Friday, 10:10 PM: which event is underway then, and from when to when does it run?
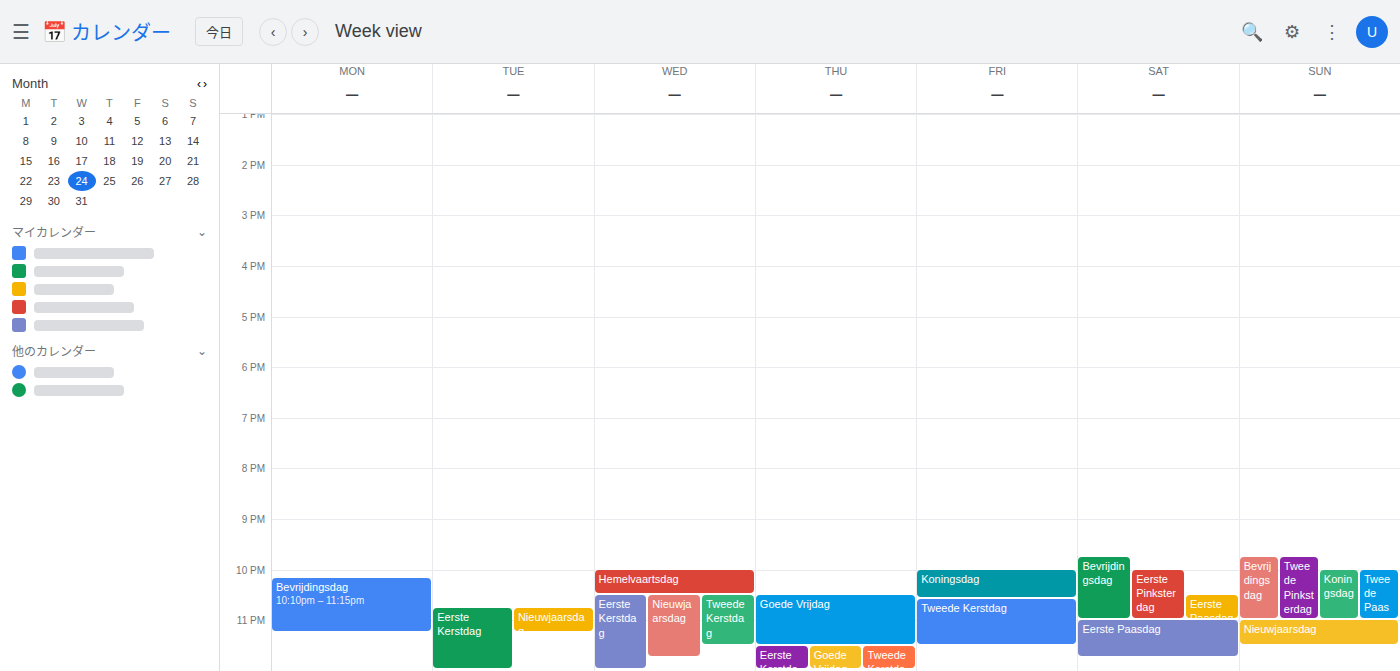
"Koningsdag", 10:00 PM to 10:35 PM